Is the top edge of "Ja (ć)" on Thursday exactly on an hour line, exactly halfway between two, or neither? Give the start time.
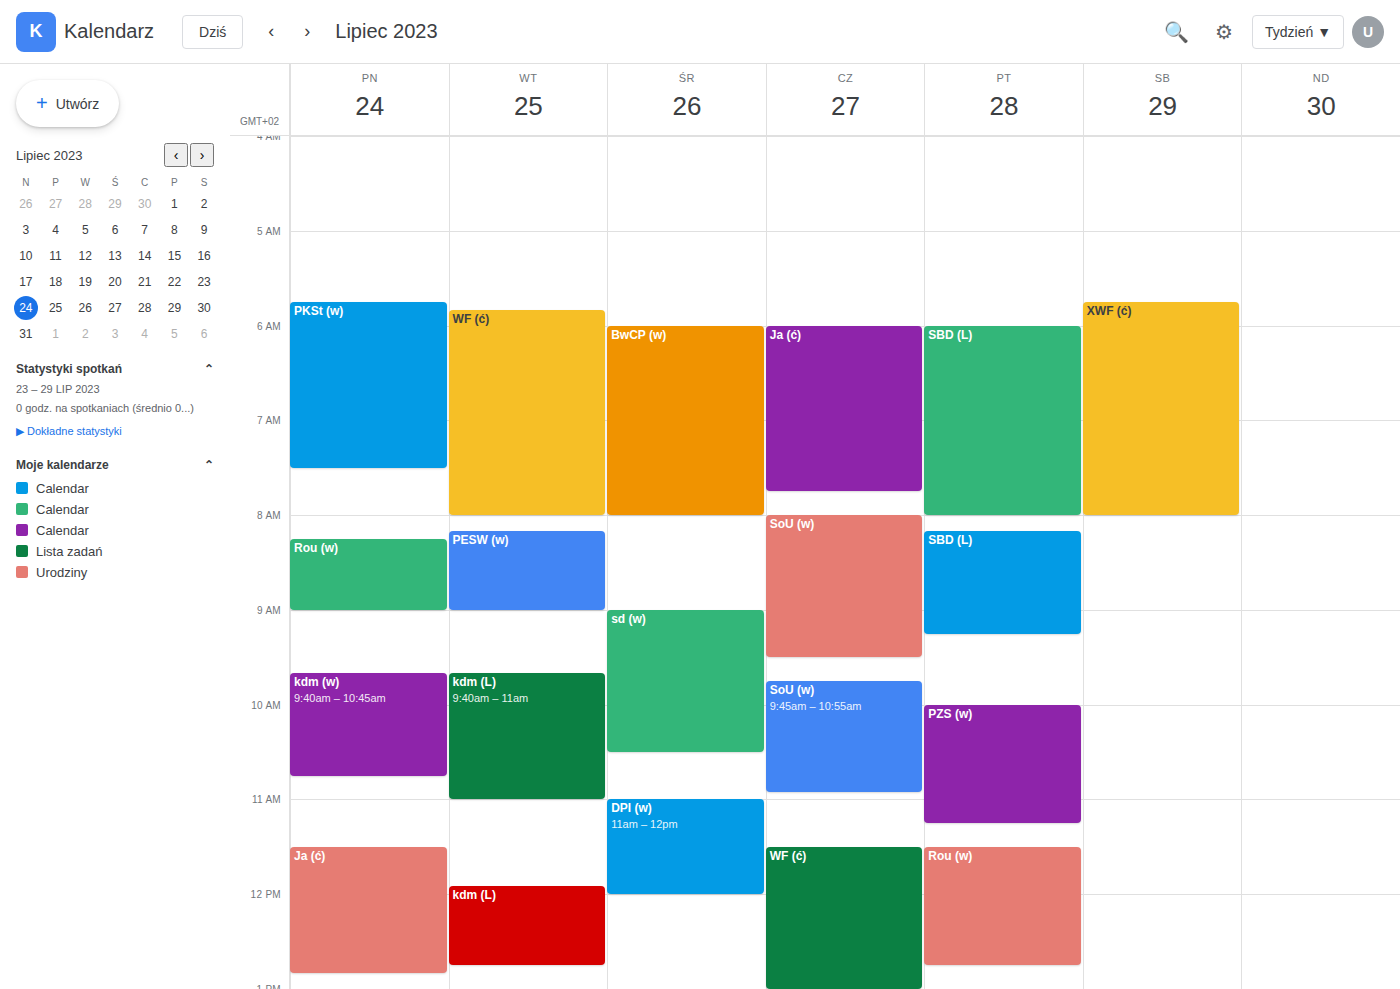
6:00 AM -- exactly on the 6 AM line.